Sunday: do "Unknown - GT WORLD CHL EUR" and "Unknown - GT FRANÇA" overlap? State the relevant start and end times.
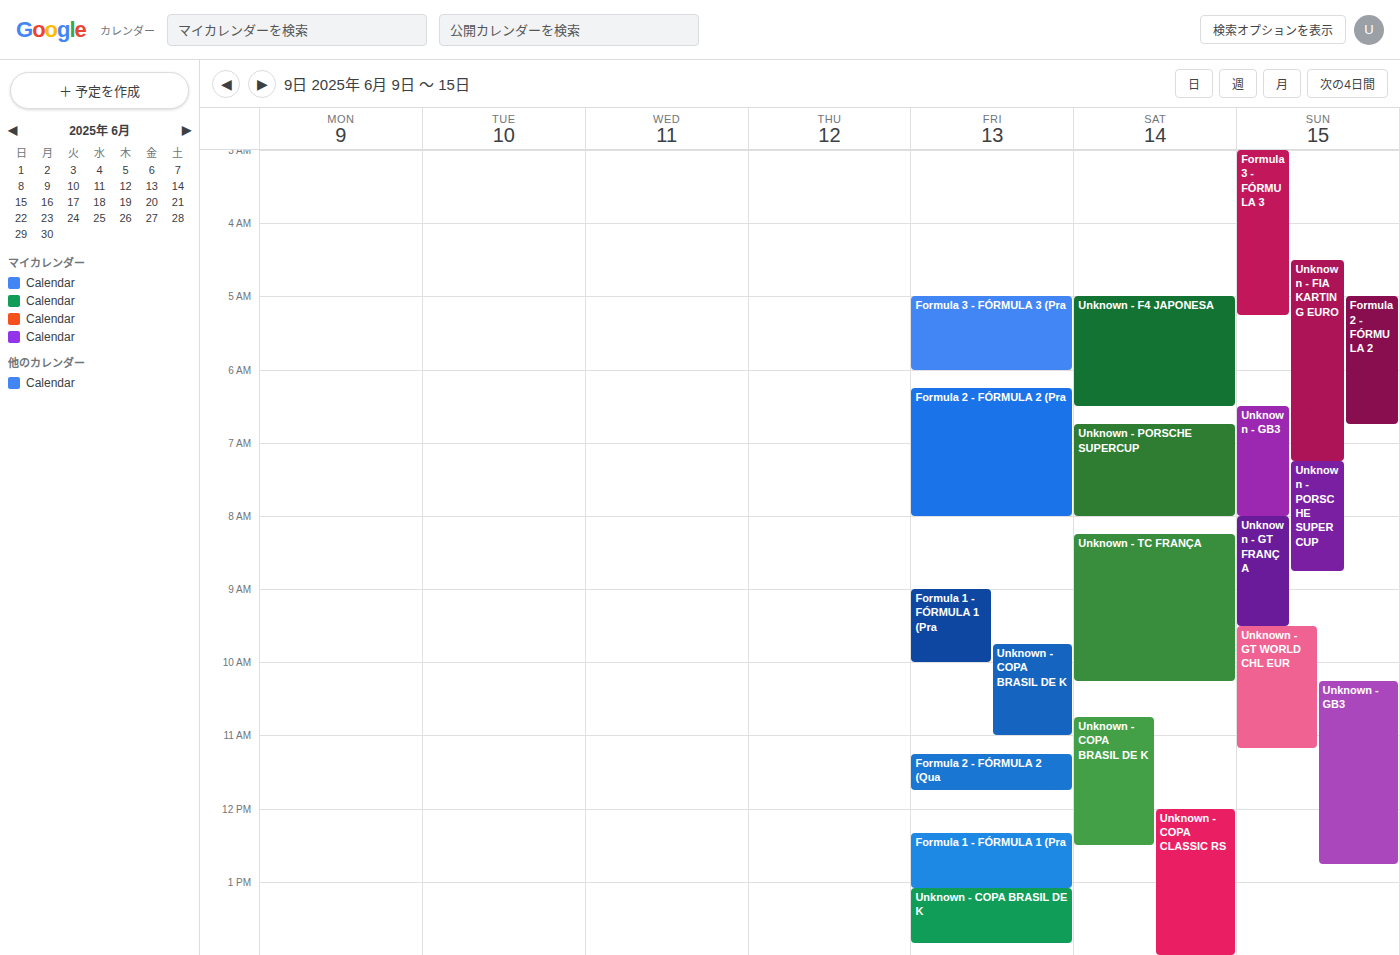
"Unknown - GT FRANÇA" ends at 9:30 AM, exactly when "Unknown - GT WORLD CHL EUR" starts -- they touch but do not overlap.